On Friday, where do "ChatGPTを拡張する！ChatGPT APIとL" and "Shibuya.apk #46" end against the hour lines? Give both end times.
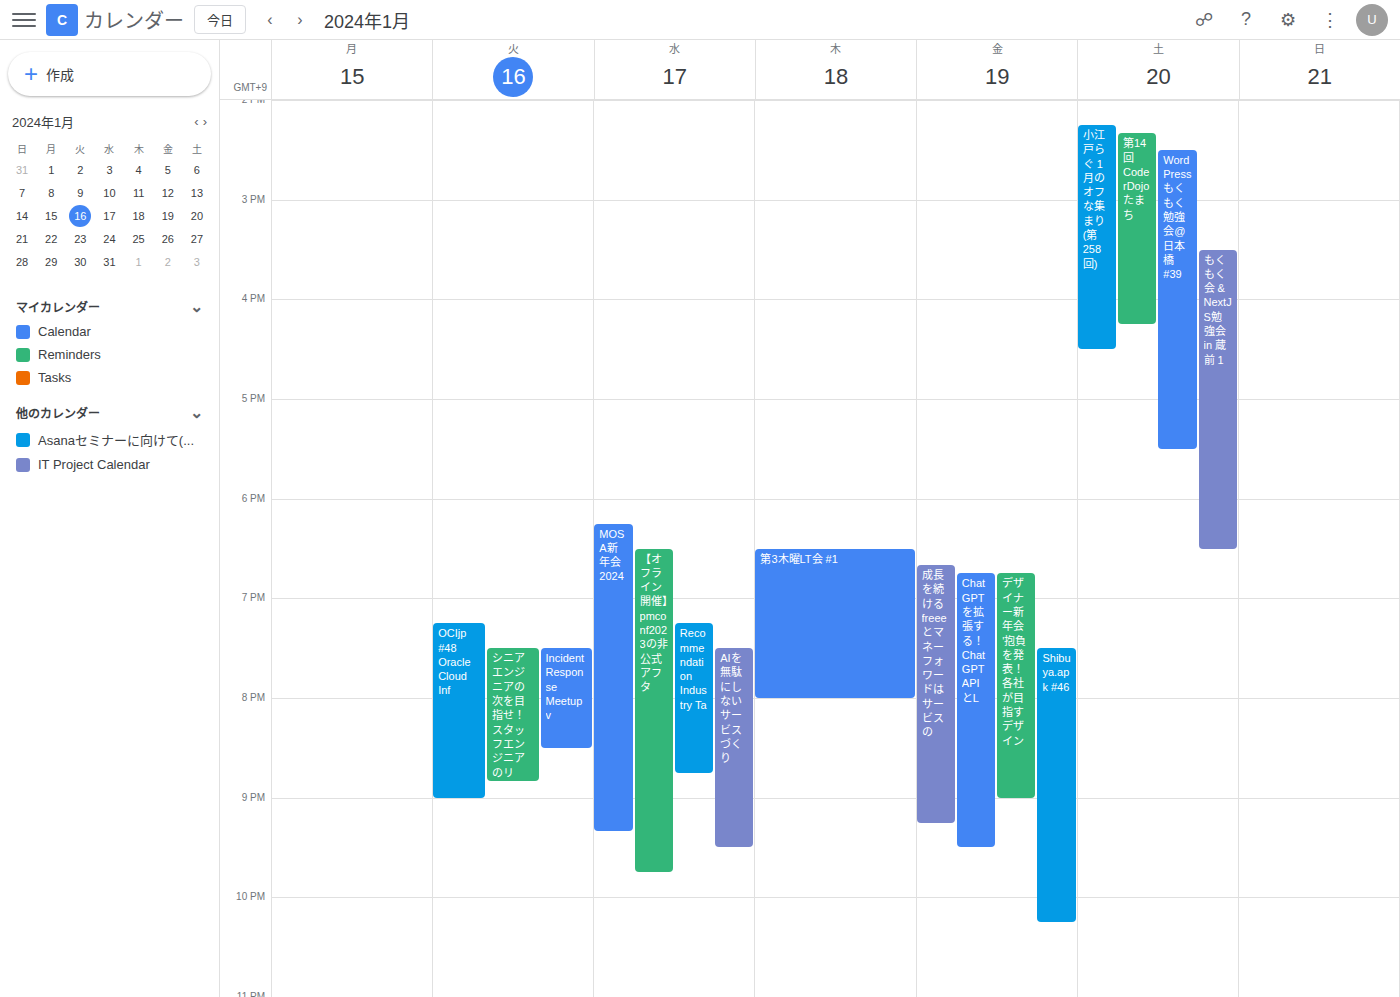
"ChatGPTを拡張する！ChatGPT APIとL": 9:30 PM, halfway between the 9 PM and 10 PM lines. "Shibuya.apk #46": 10:15 PM, neither: a quarter of the way from the 10 PM line to the 11 PM line.